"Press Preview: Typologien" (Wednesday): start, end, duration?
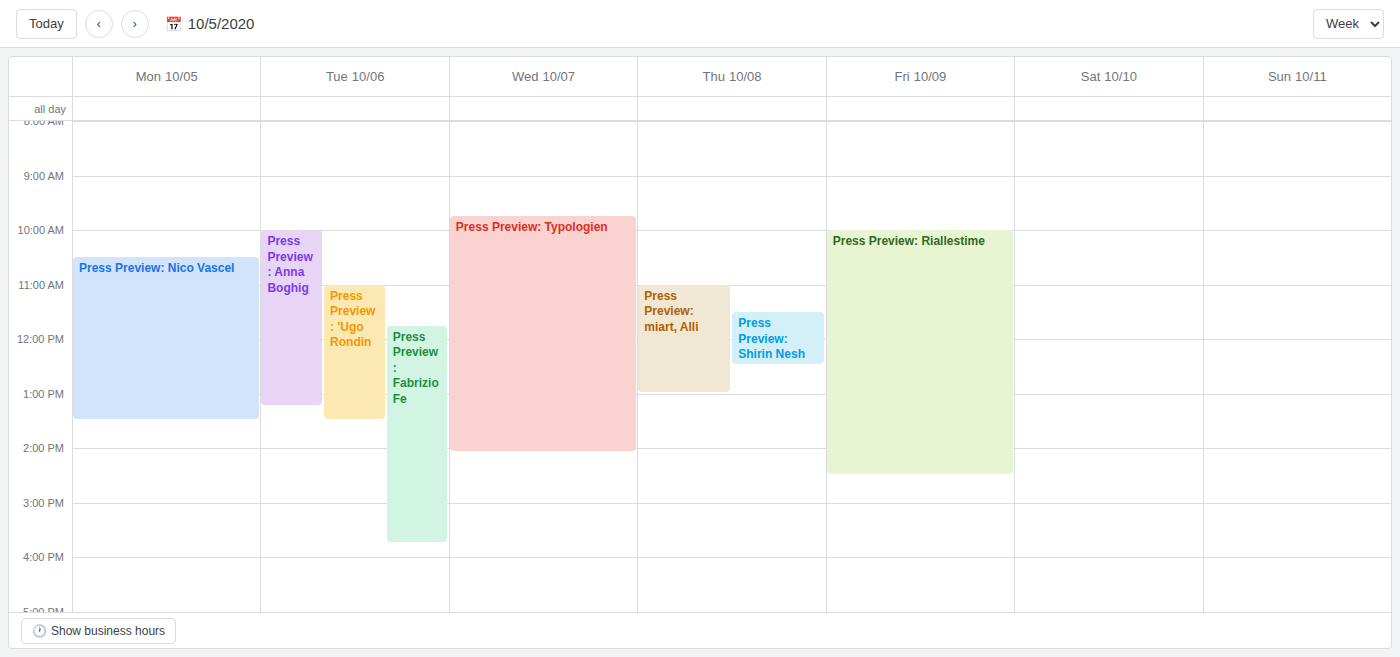
9:45 AM to 2:05 PM, 4 hours 20 minutes